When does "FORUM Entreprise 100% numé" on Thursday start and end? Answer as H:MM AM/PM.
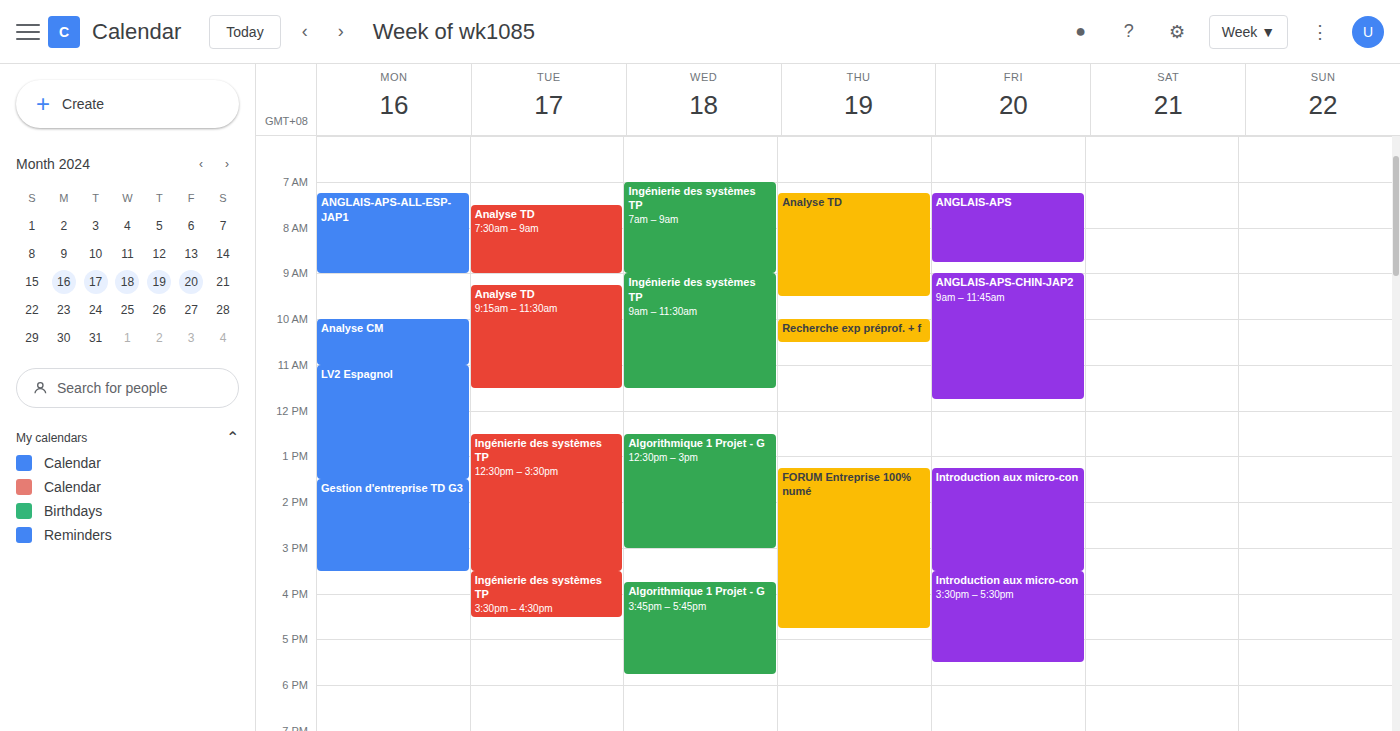
1:15 PM to 4:45 PM